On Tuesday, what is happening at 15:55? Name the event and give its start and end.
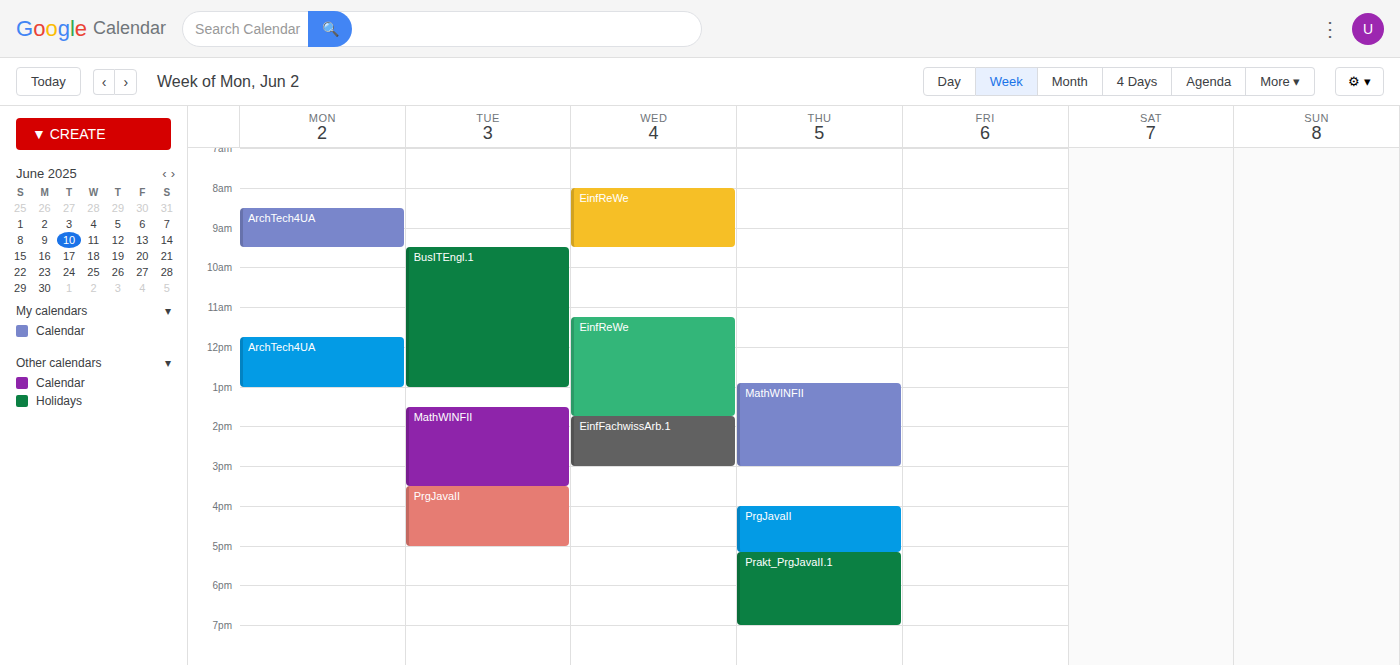
"PrgJavaII", 15:30 to 17:00